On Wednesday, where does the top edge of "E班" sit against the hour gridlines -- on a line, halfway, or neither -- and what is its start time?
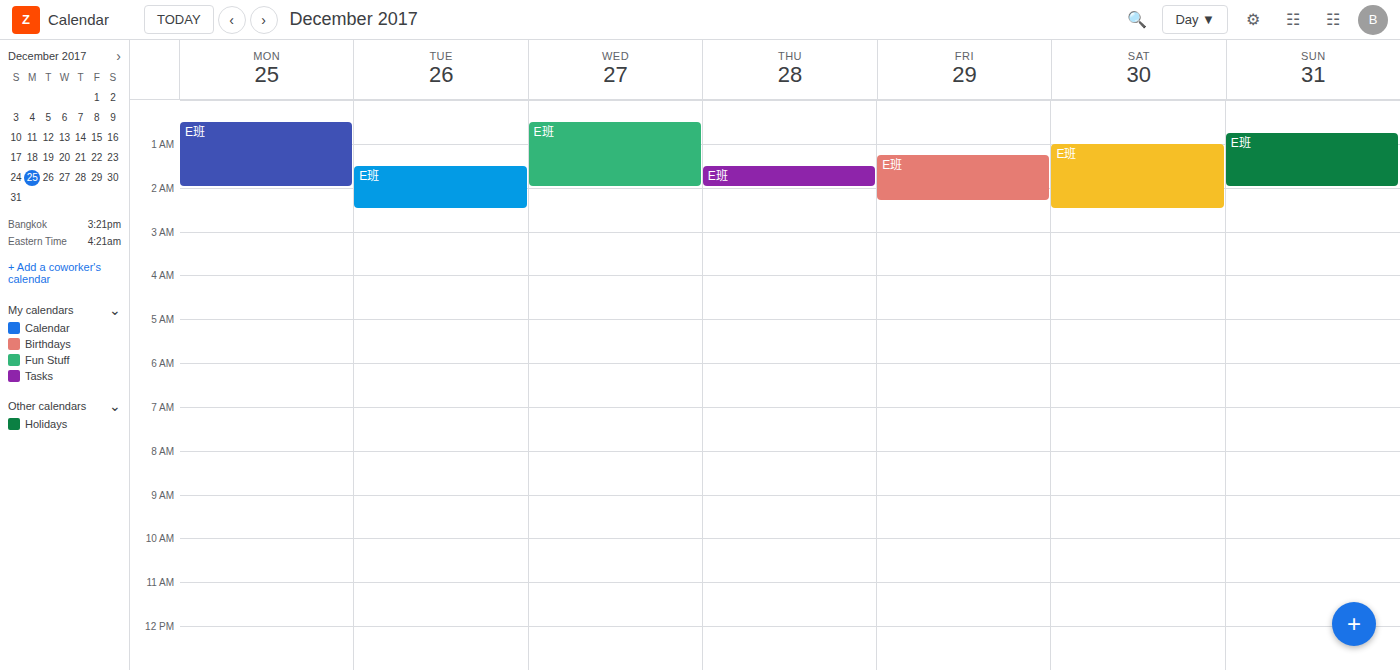
12:30 AM -- halfway between the 12 AM and 1 AM lines.